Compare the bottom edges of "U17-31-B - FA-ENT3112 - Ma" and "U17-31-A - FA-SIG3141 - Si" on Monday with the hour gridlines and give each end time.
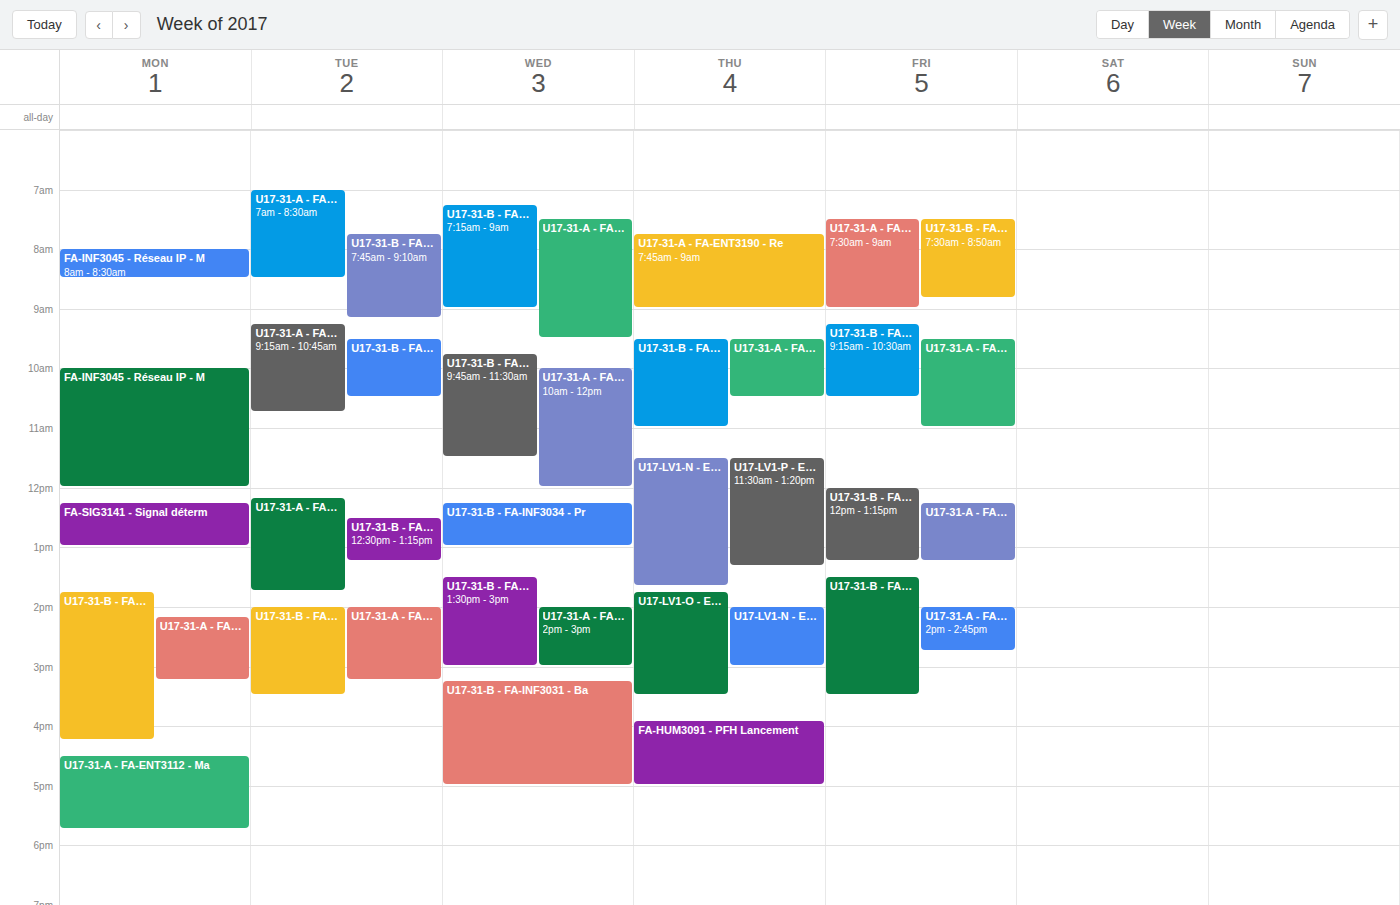
"U17-31-B - FA-ENT3112 - Ma": 4:15 PM, neither: a quarter of the way from the 4 PM line to the 5 PM line. "U17-31-A - FA-SIG3141 - Si": 3:15 PM, neither: a quarter of the way from the 3 PM line to the 4 PM line.